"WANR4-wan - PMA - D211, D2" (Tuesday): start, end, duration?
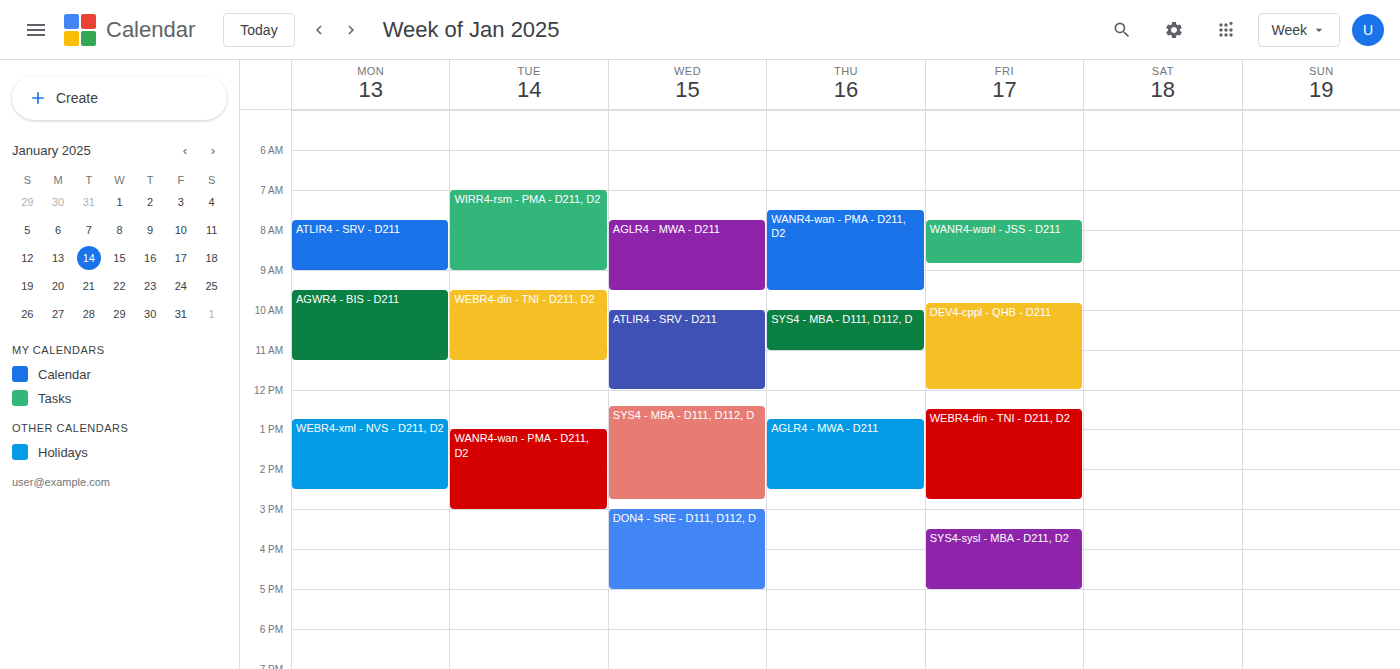
1:00 PM to 3:00 PM, 2 hours